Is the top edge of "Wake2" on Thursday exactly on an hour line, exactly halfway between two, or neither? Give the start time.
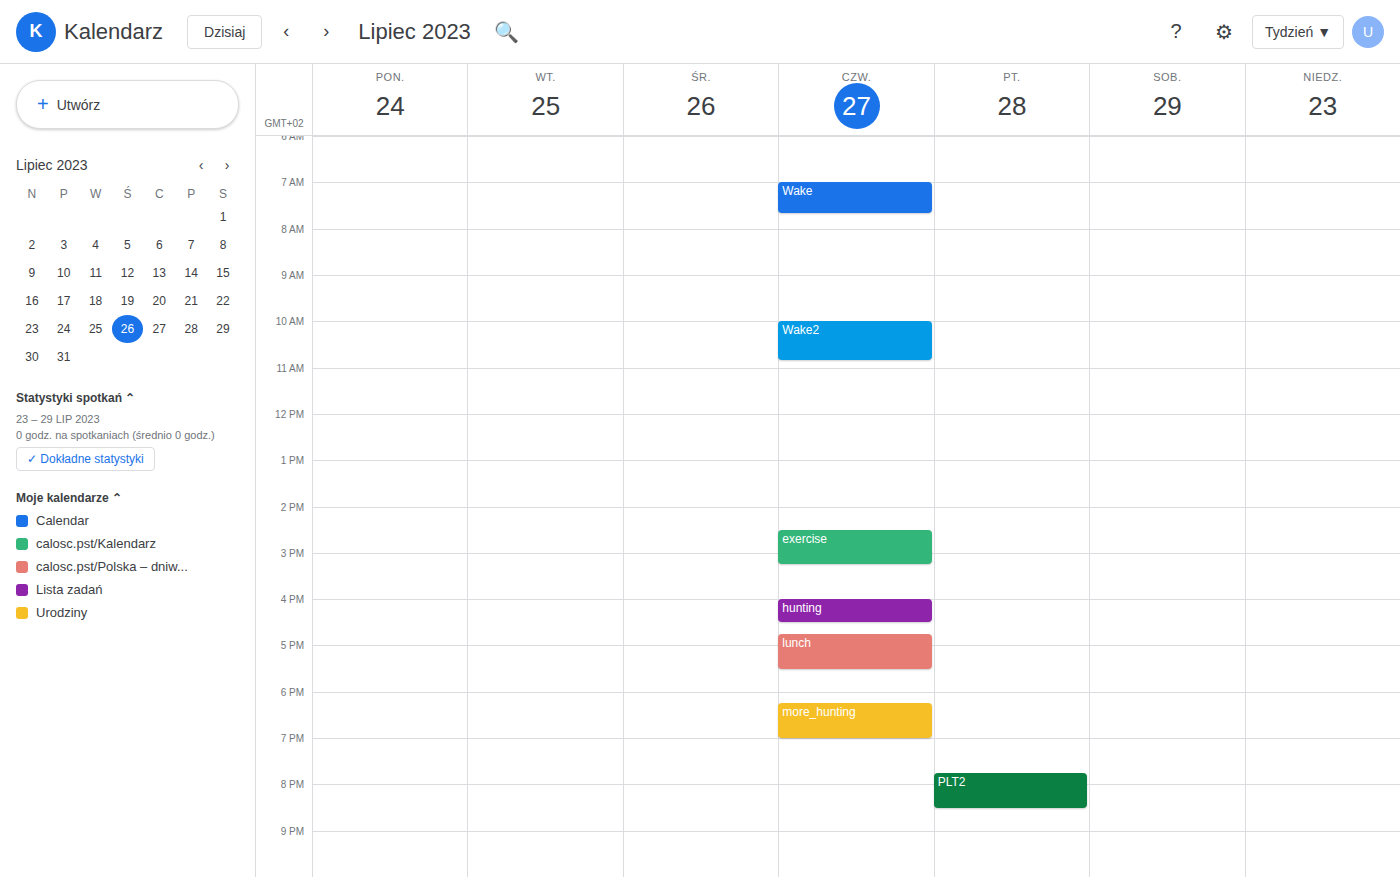
10:00 -- exactly on the 10:00 line.